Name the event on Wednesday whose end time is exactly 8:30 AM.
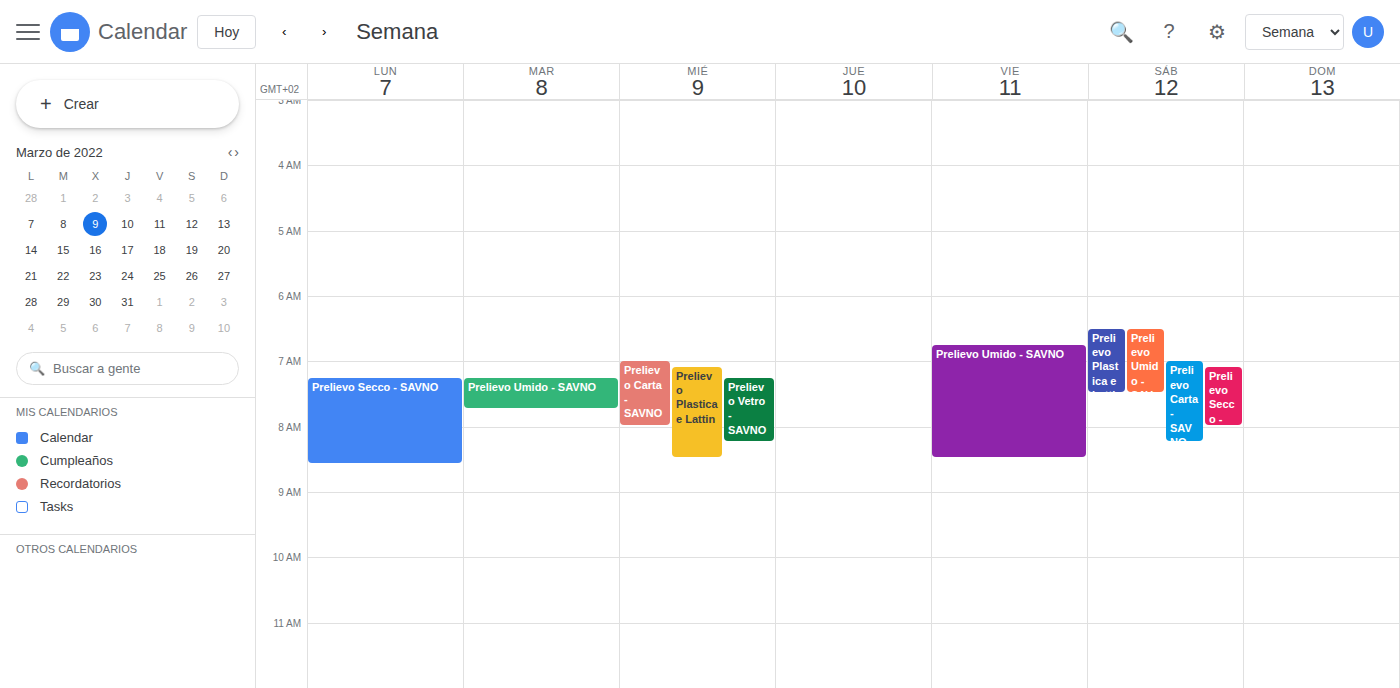
"Prelievo Plastica e Lattin"